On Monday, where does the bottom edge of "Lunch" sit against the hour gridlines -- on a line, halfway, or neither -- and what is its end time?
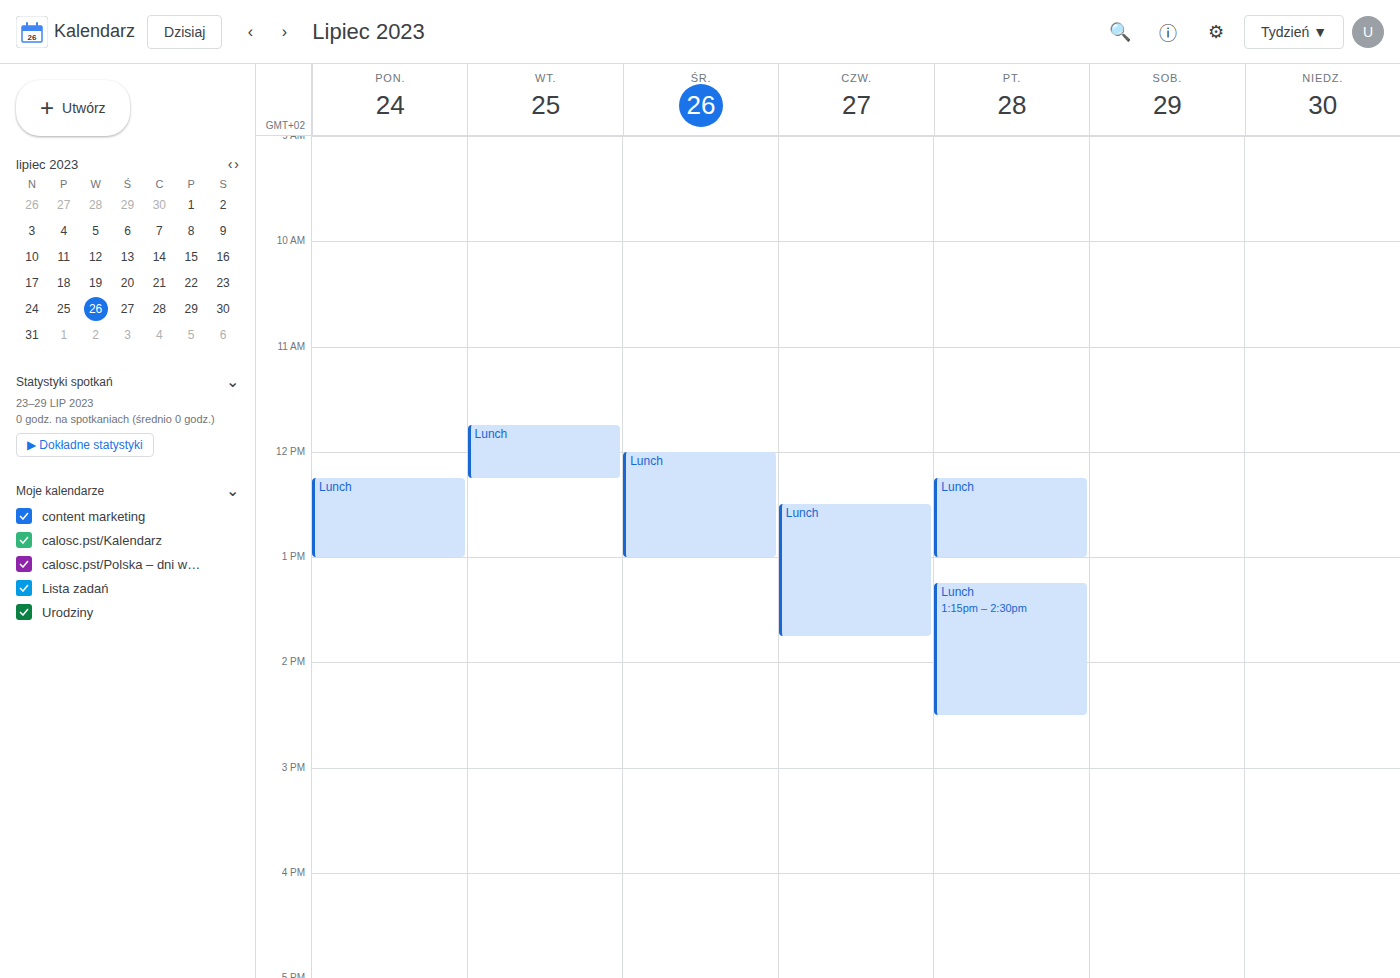
1:00 PM -- exactly on the 1 PM line.